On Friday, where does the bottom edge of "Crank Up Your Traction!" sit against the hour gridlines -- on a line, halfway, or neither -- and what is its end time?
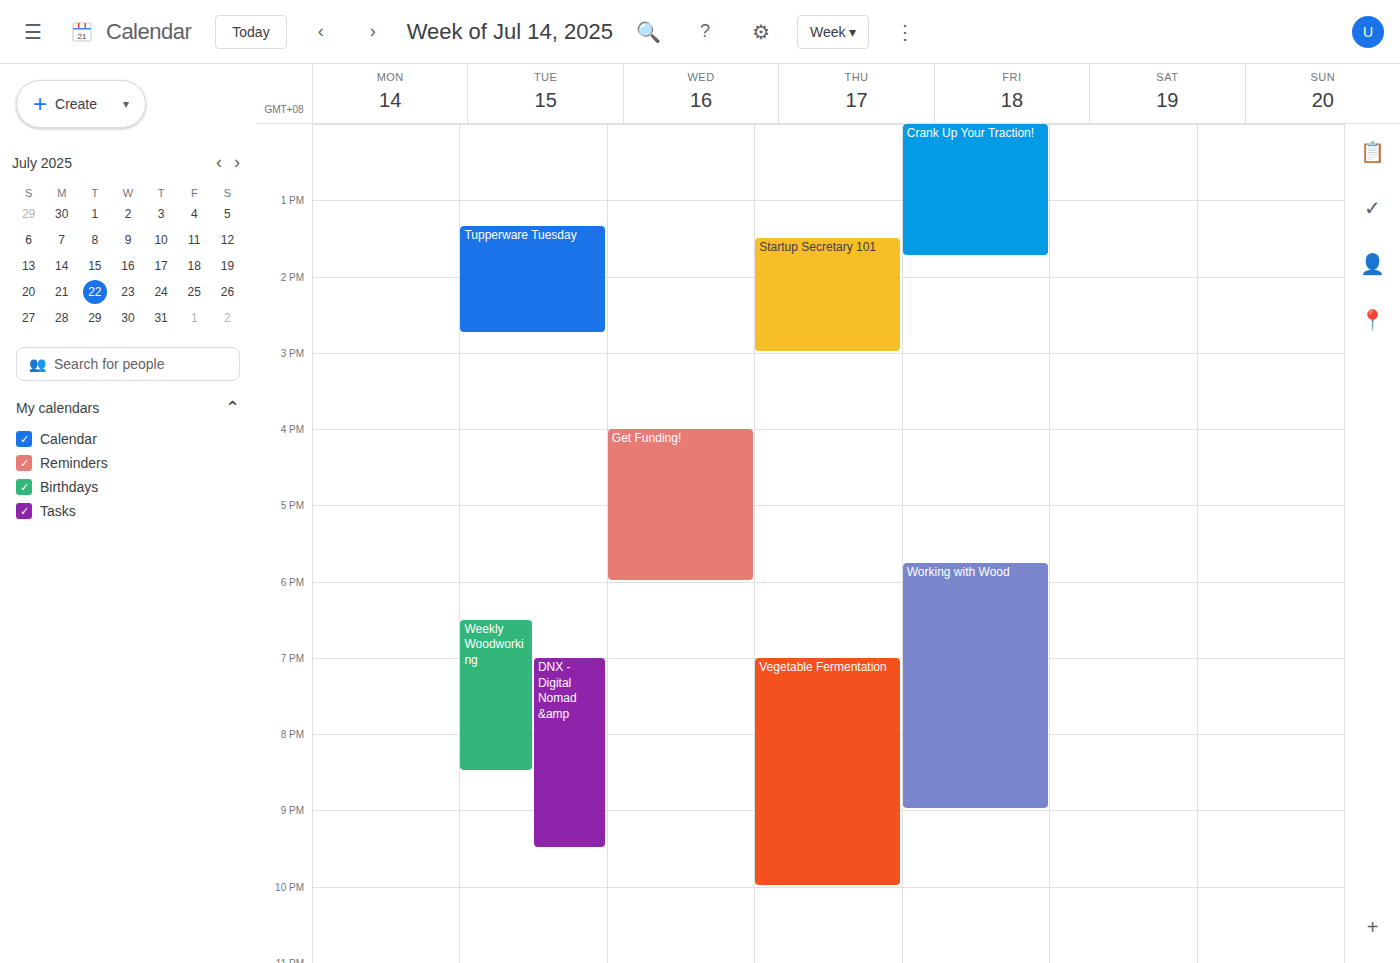
1:45 PM -- neither: three quarters of the way from the 1 PM line to the 2 PM line.